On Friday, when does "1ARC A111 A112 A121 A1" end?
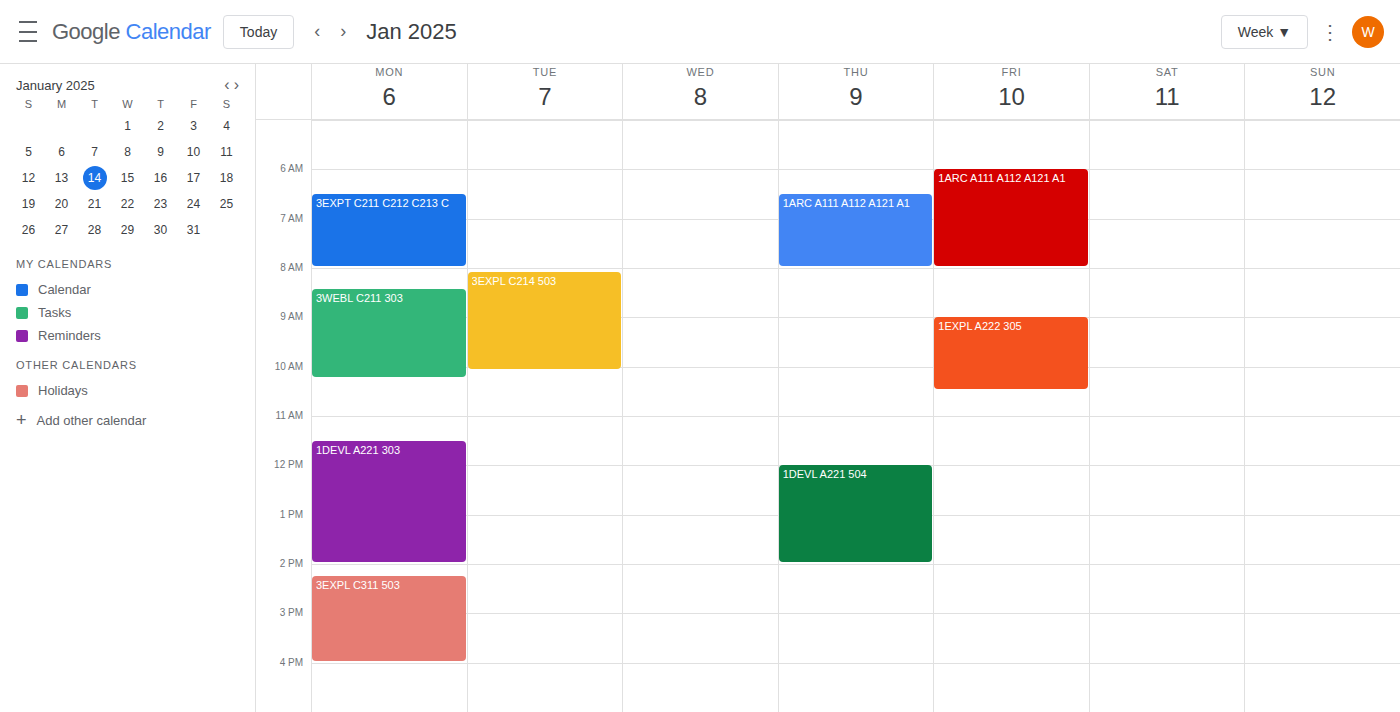
8:00 AM